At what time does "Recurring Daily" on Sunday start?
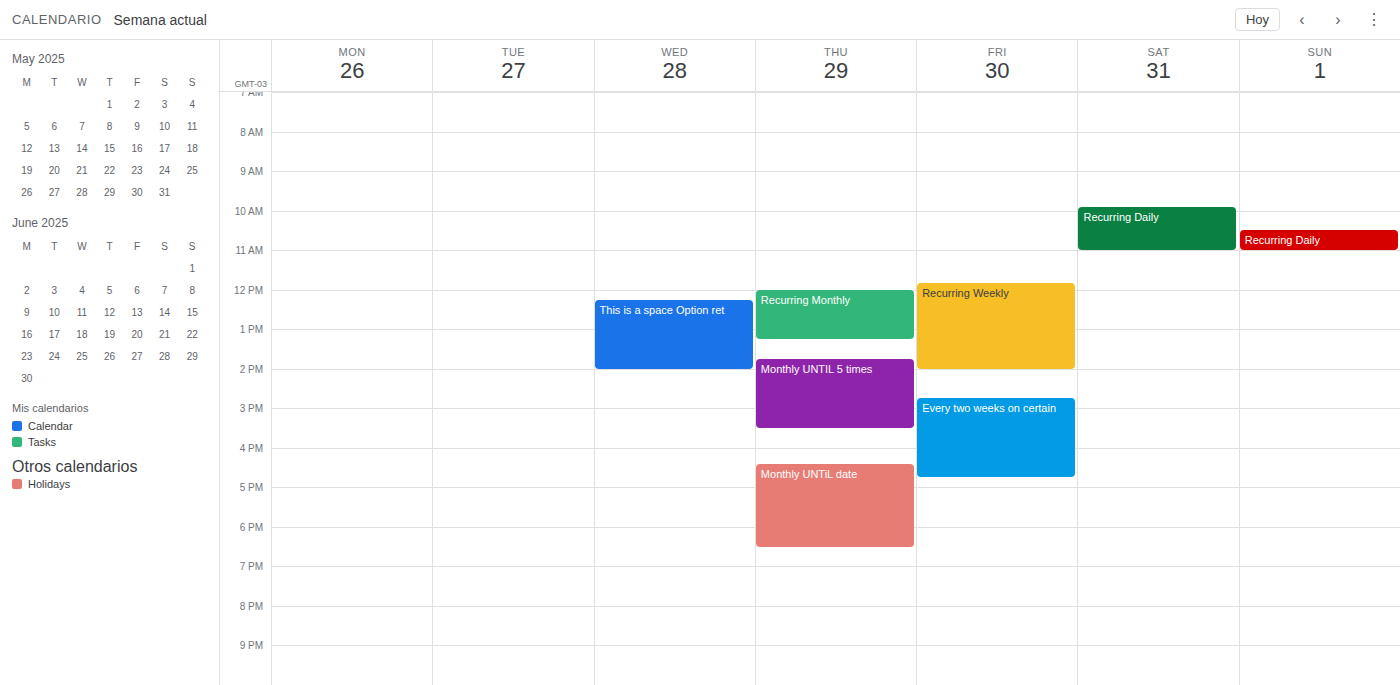
10:30 AM